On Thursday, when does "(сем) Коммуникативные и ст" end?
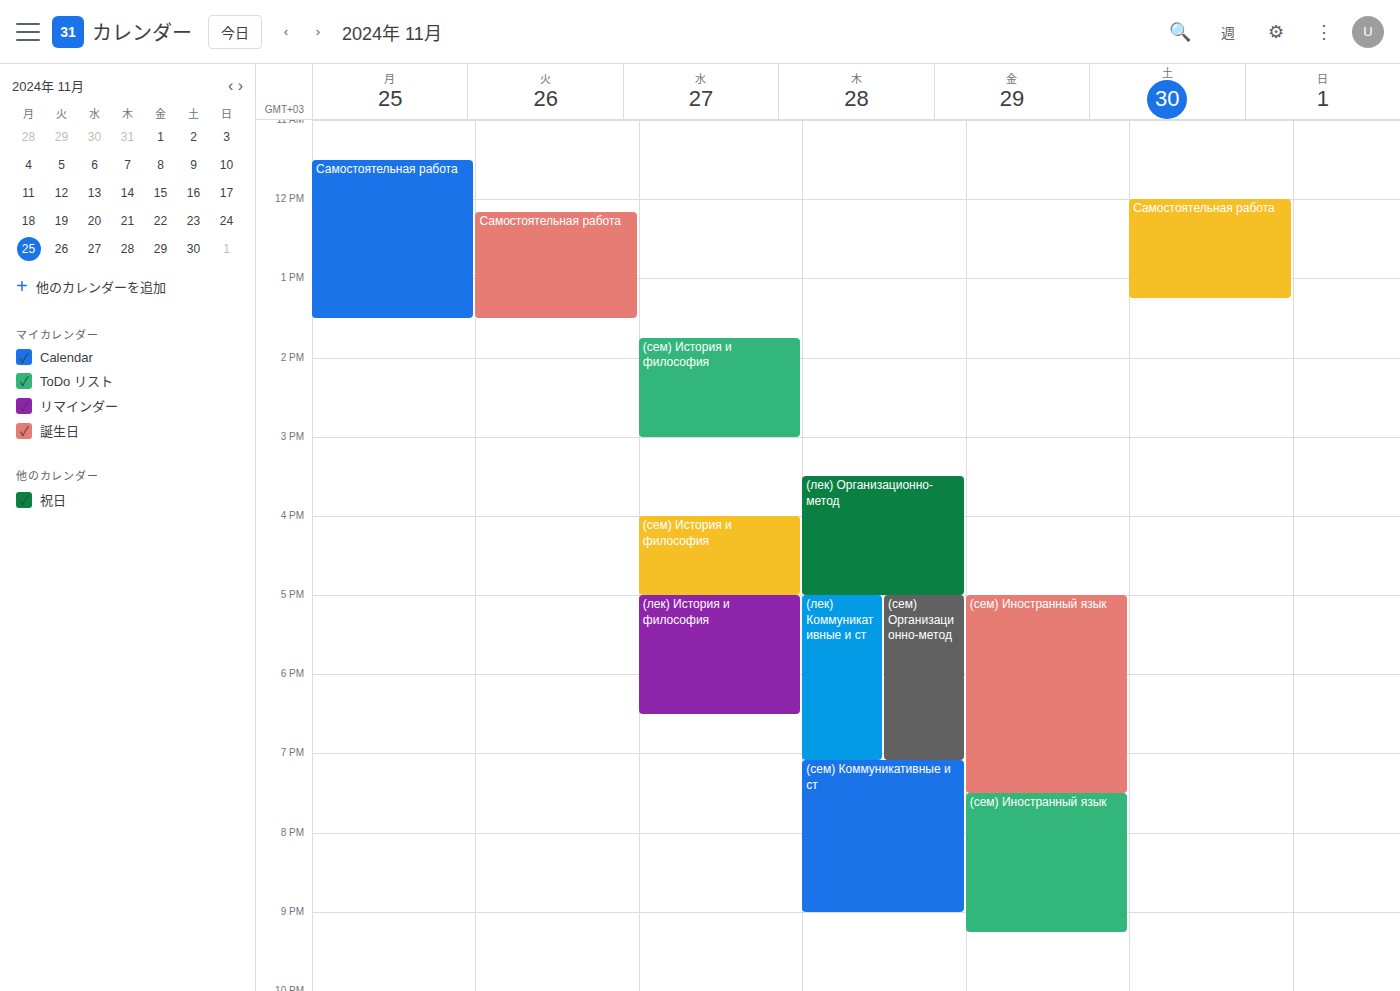
9:00 PM